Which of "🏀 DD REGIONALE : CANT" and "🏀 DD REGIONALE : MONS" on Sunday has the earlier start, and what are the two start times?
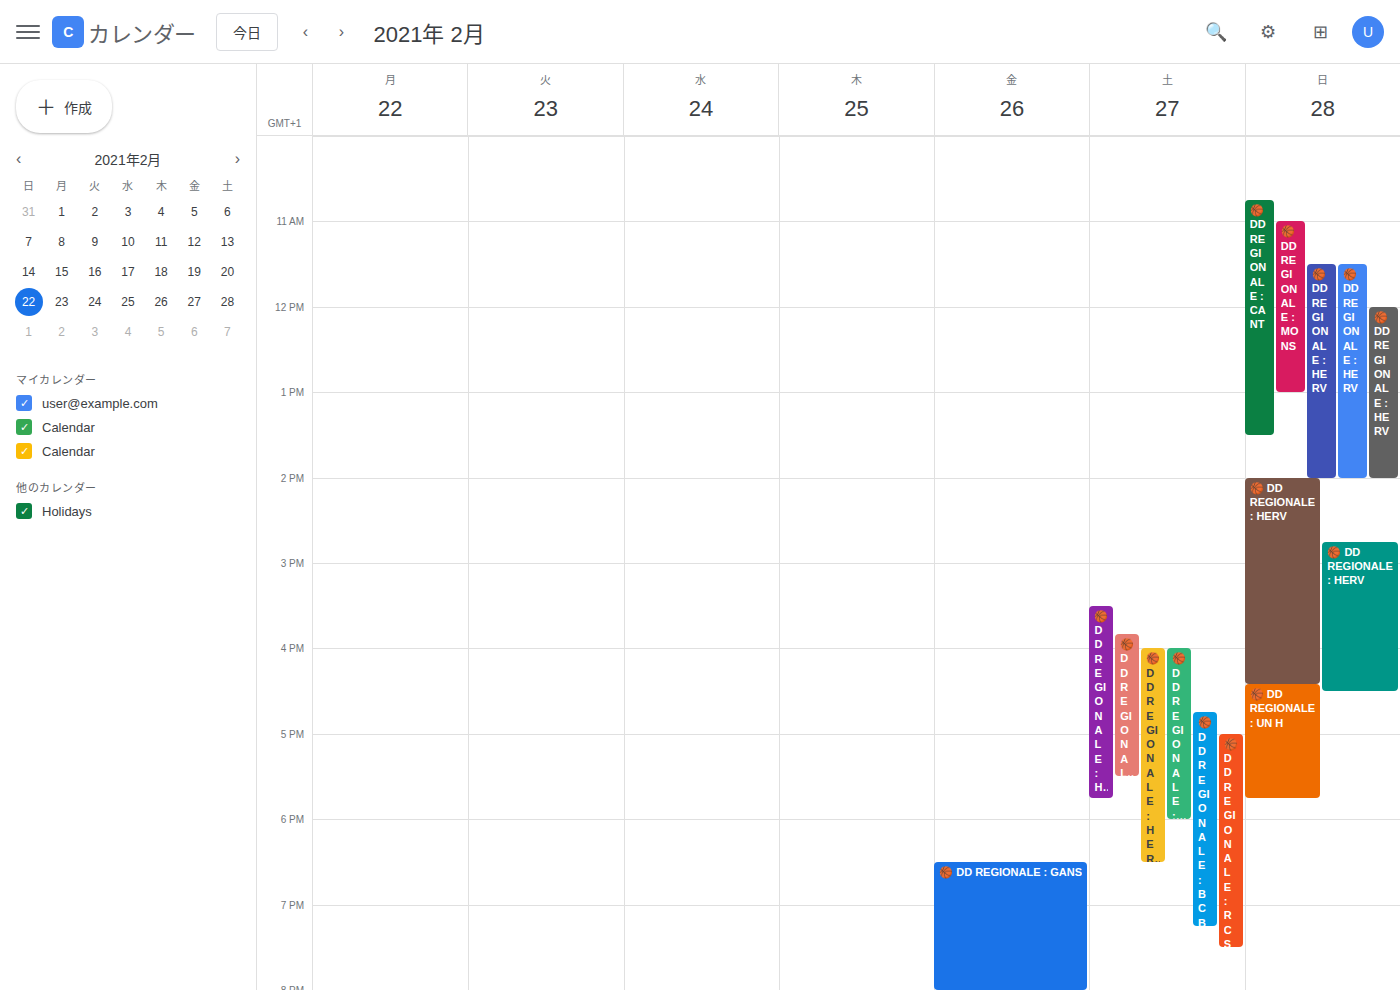
"🏀 DD REGIONALE : CANT" 10:45; "🏀 DD REGIONALE : MONS" 11:00.